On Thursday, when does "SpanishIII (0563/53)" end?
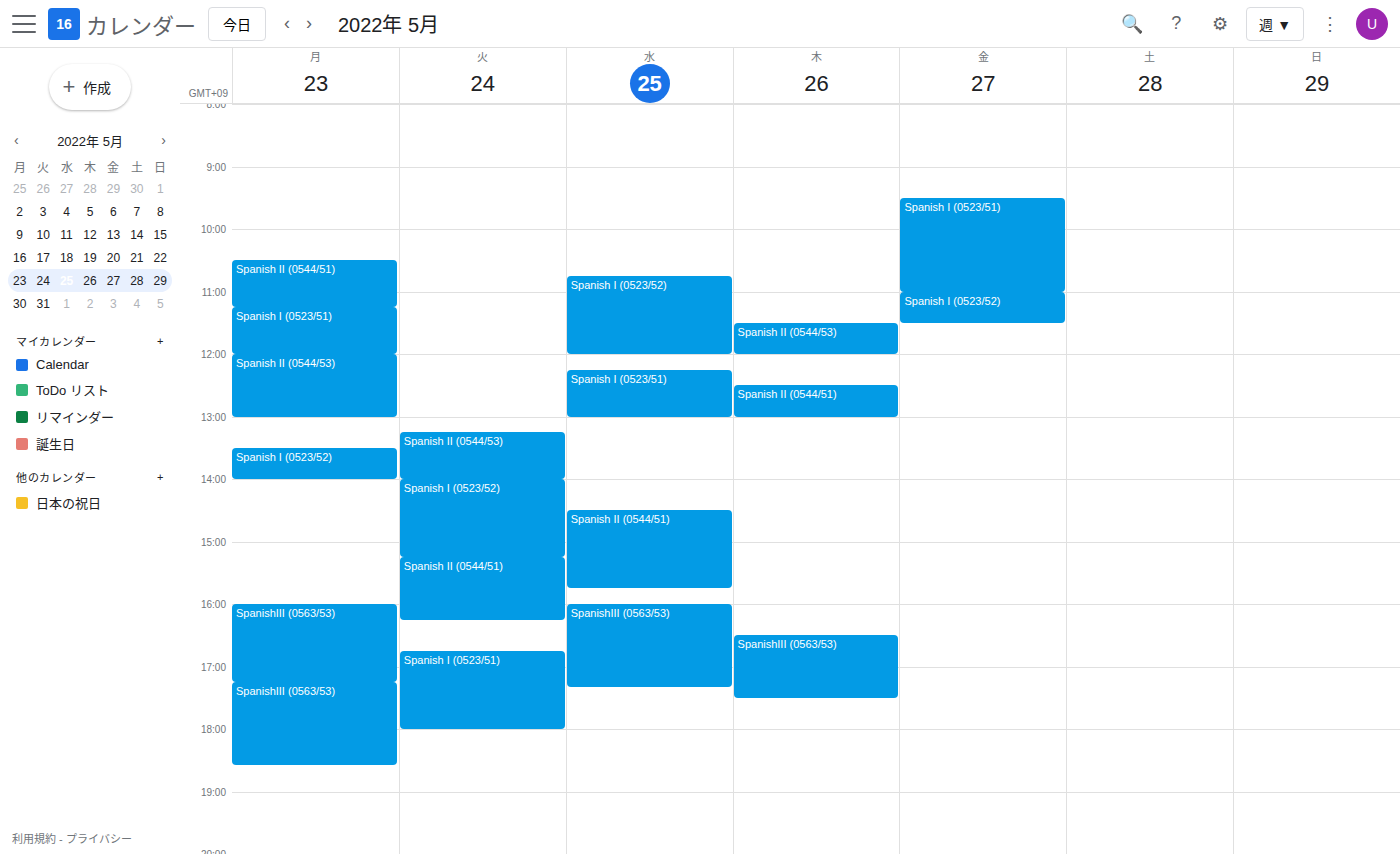
5:30 PM